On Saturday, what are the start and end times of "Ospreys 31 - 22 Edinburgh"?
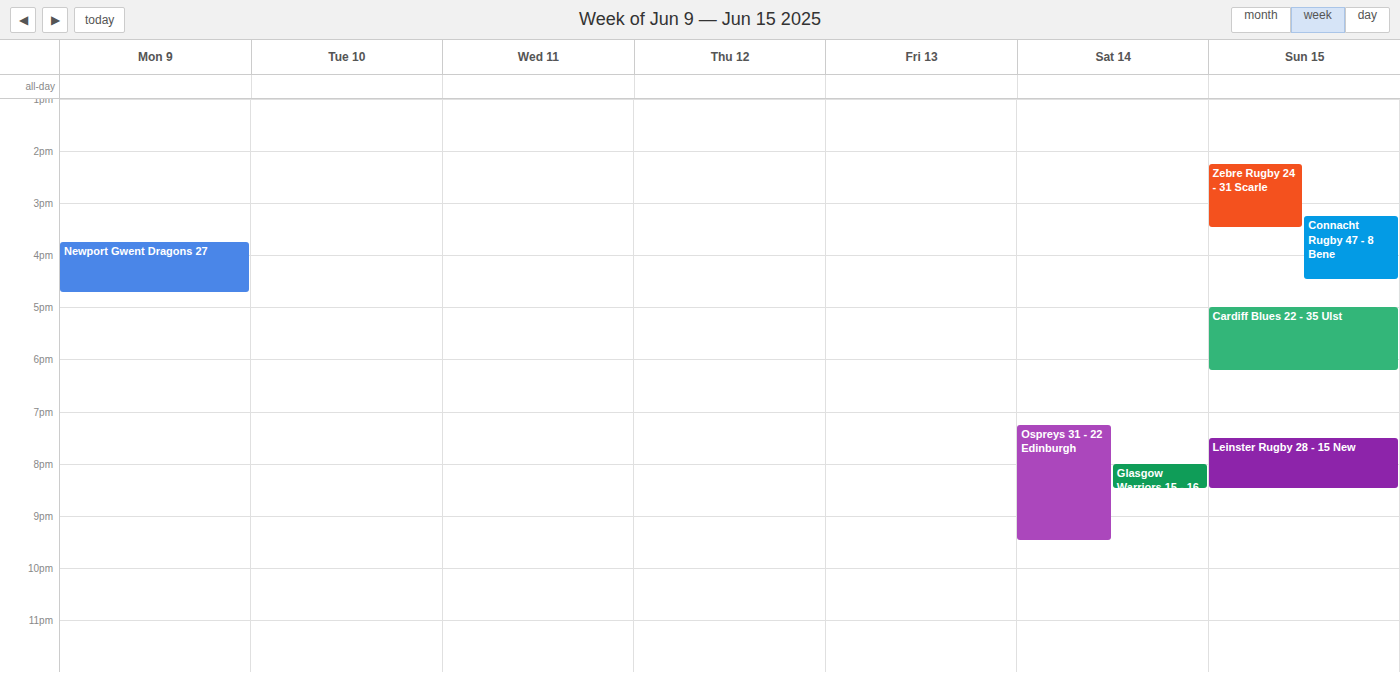
7:15 PM to 9:30 PM